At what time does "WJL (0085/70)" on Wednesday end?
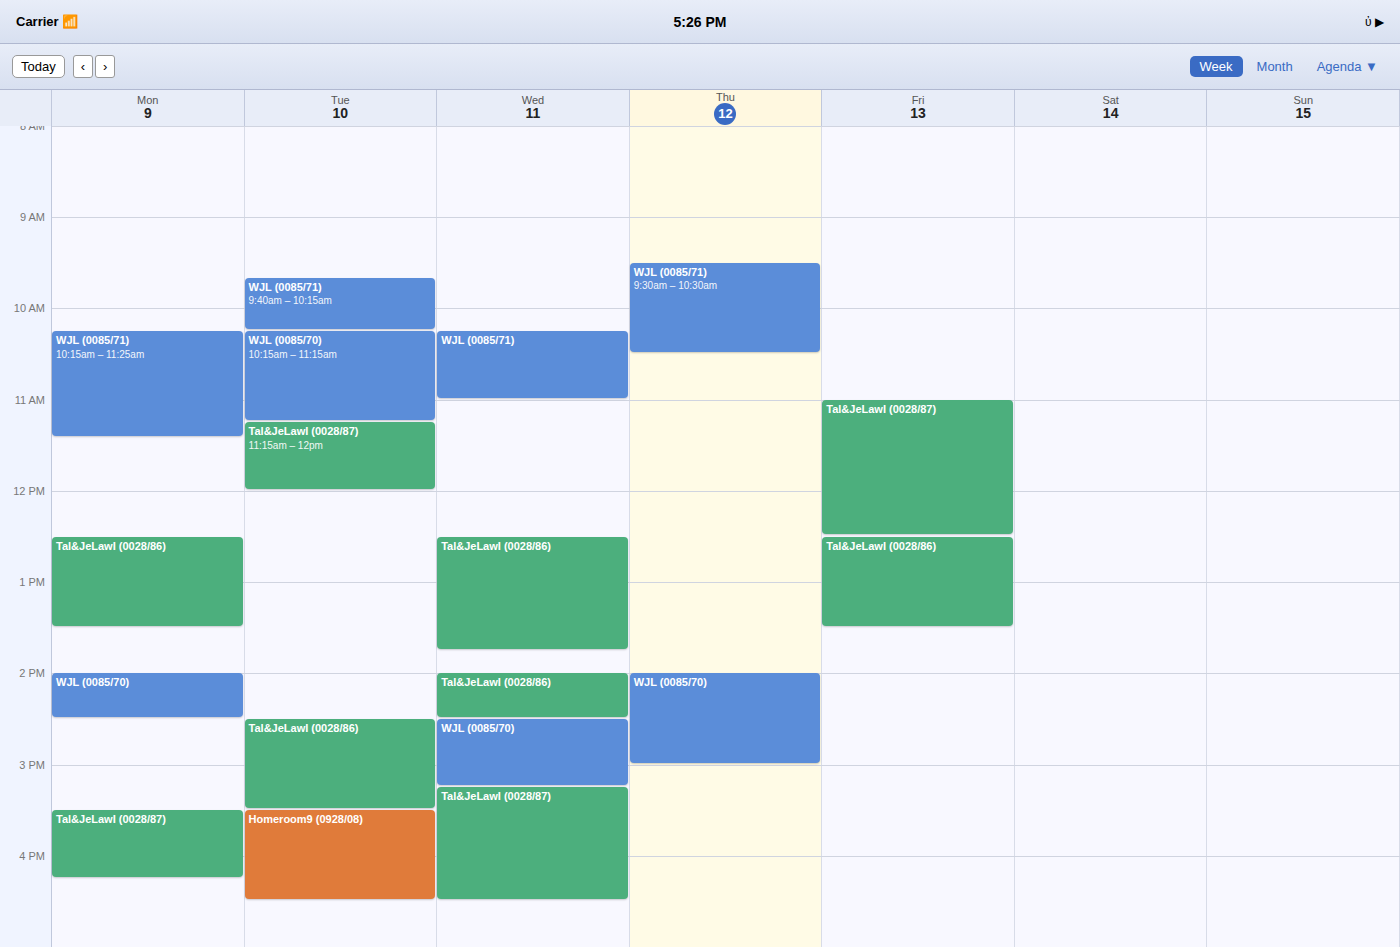
3:15 PM